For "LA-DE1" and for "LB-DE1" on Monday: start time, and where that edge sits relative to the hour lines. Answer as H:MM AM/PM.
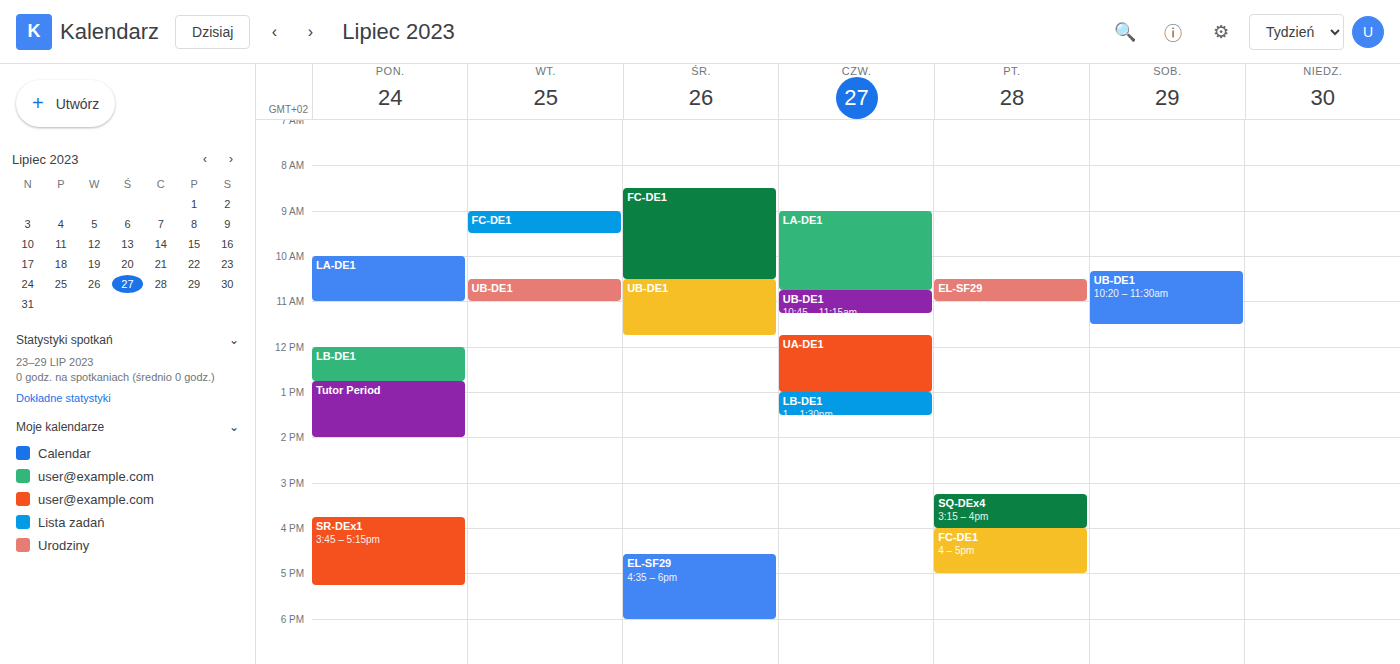
"LA-DE1": 10:00 AM, exactly on the 10 AM line. "LB-DE1": 12:00 PM, exactly on the 12 PM line.